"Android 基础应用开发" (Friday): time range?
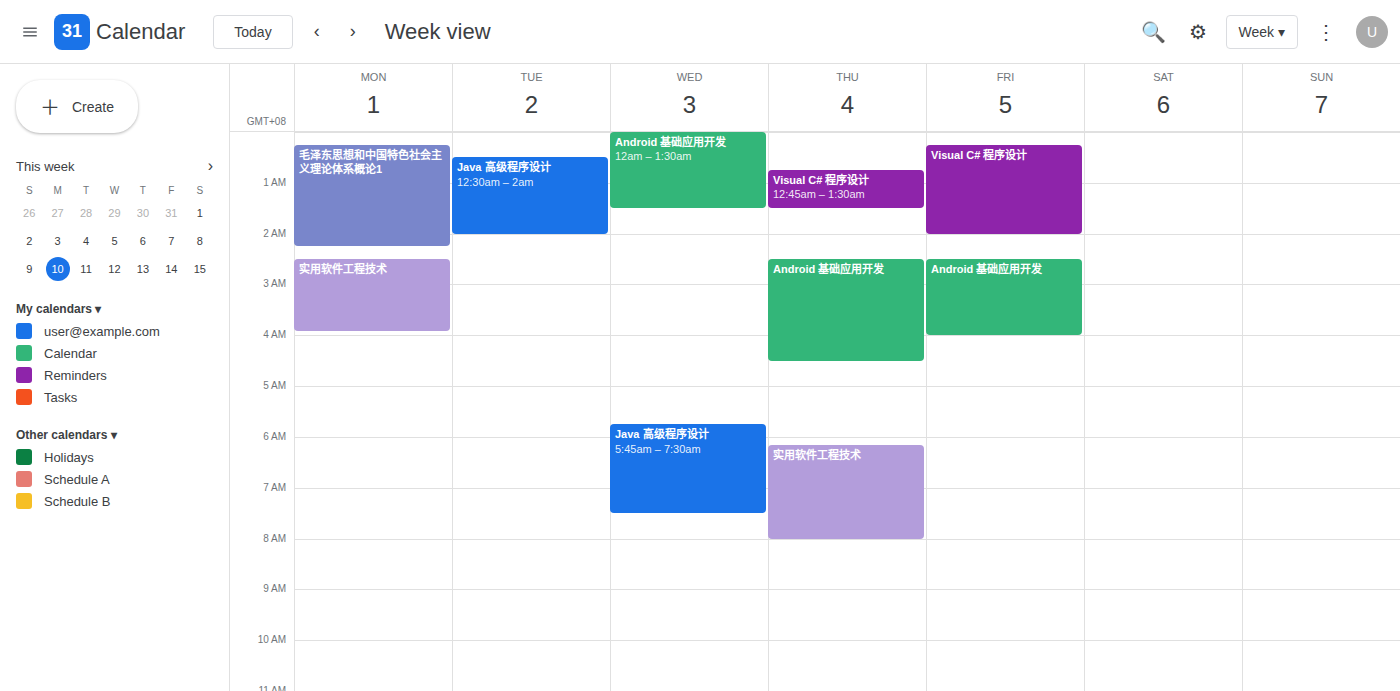
2:30 AM to 4:00 AM